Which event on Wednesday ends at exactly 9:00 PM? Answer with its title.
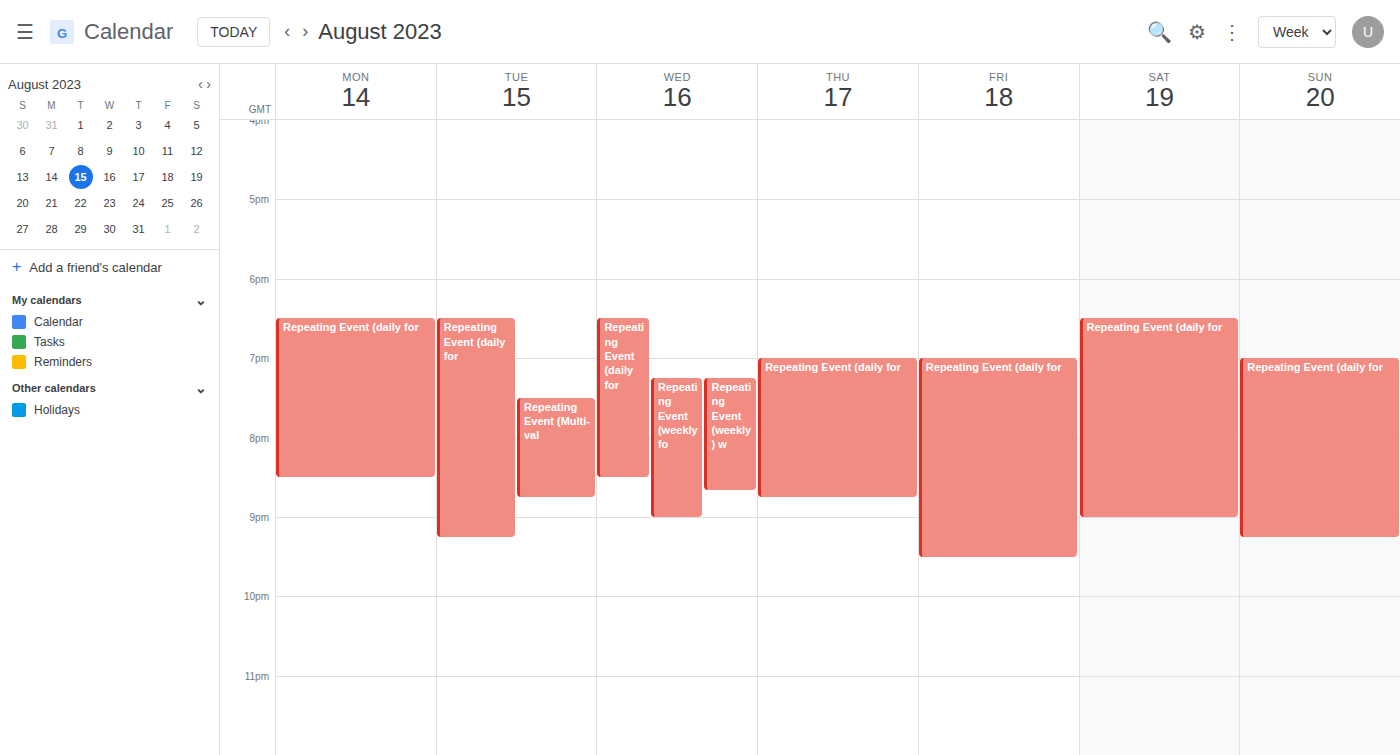
"Repeating Event (weekly fo"